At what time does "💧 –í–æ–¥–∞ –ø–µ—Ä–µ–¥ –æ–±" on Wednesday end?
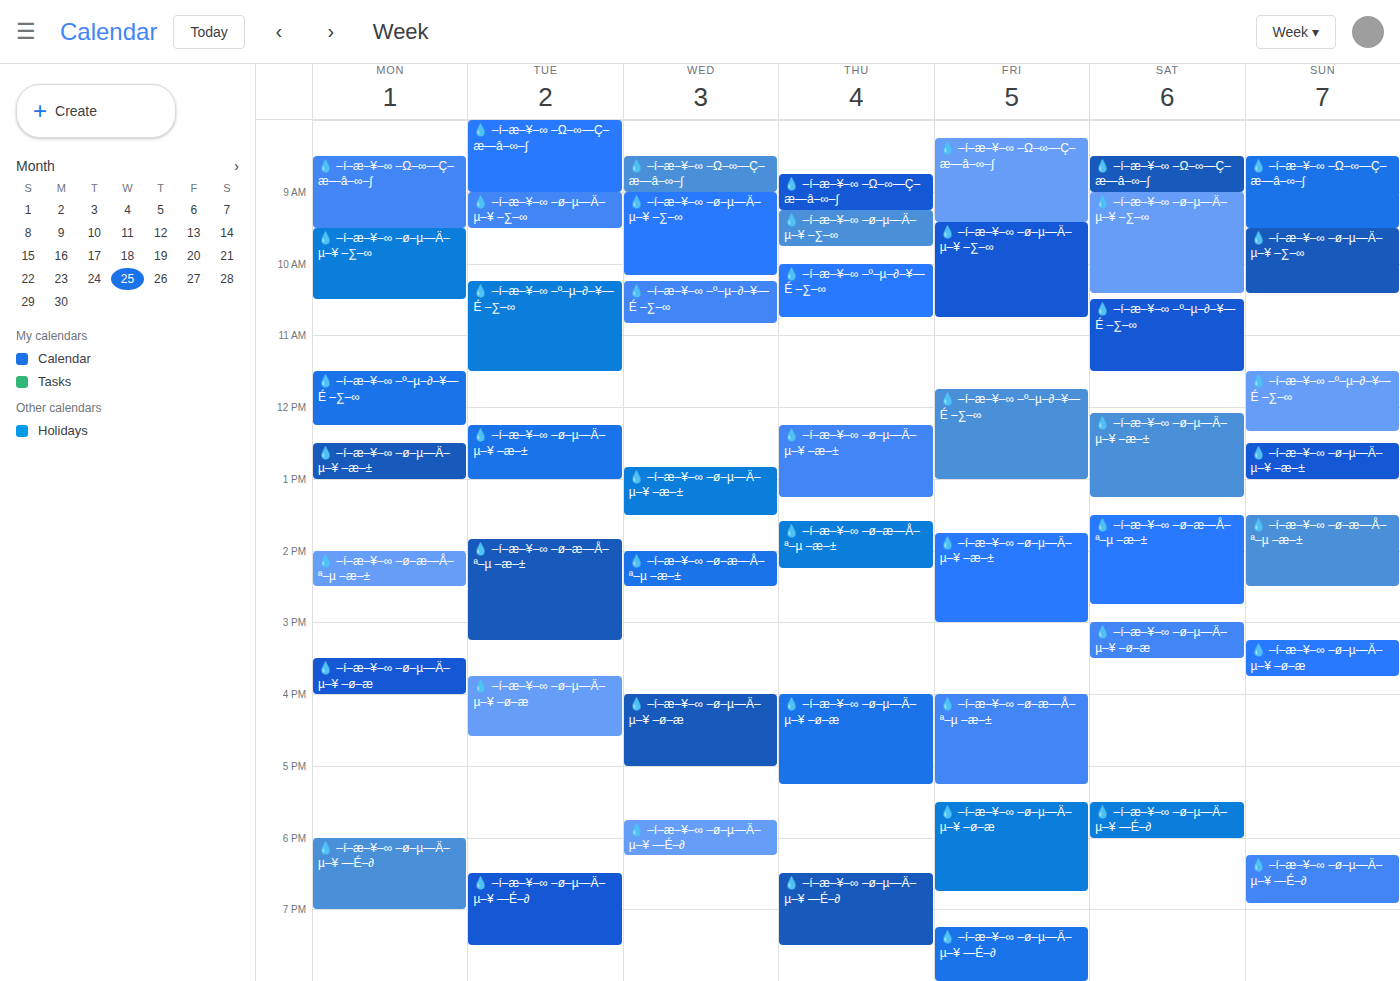
1:30 PM